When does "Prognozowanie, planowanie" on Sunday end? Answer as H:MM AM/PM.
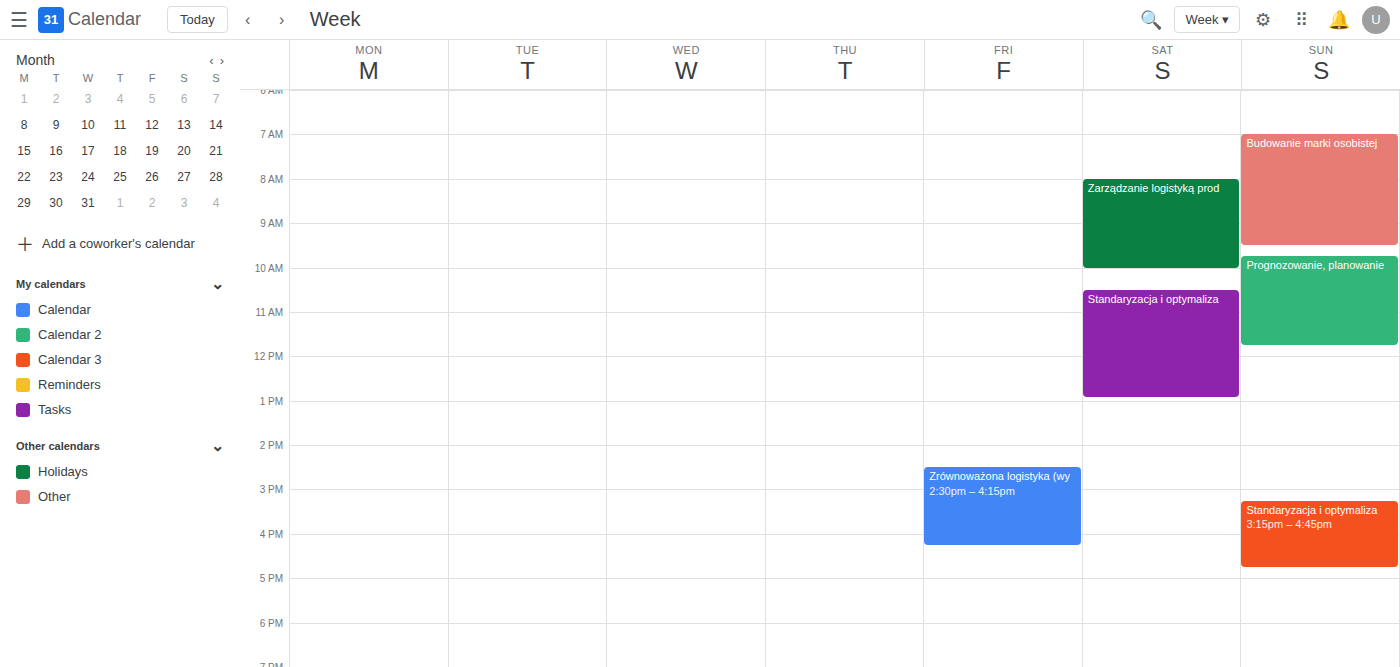
11:45 AM